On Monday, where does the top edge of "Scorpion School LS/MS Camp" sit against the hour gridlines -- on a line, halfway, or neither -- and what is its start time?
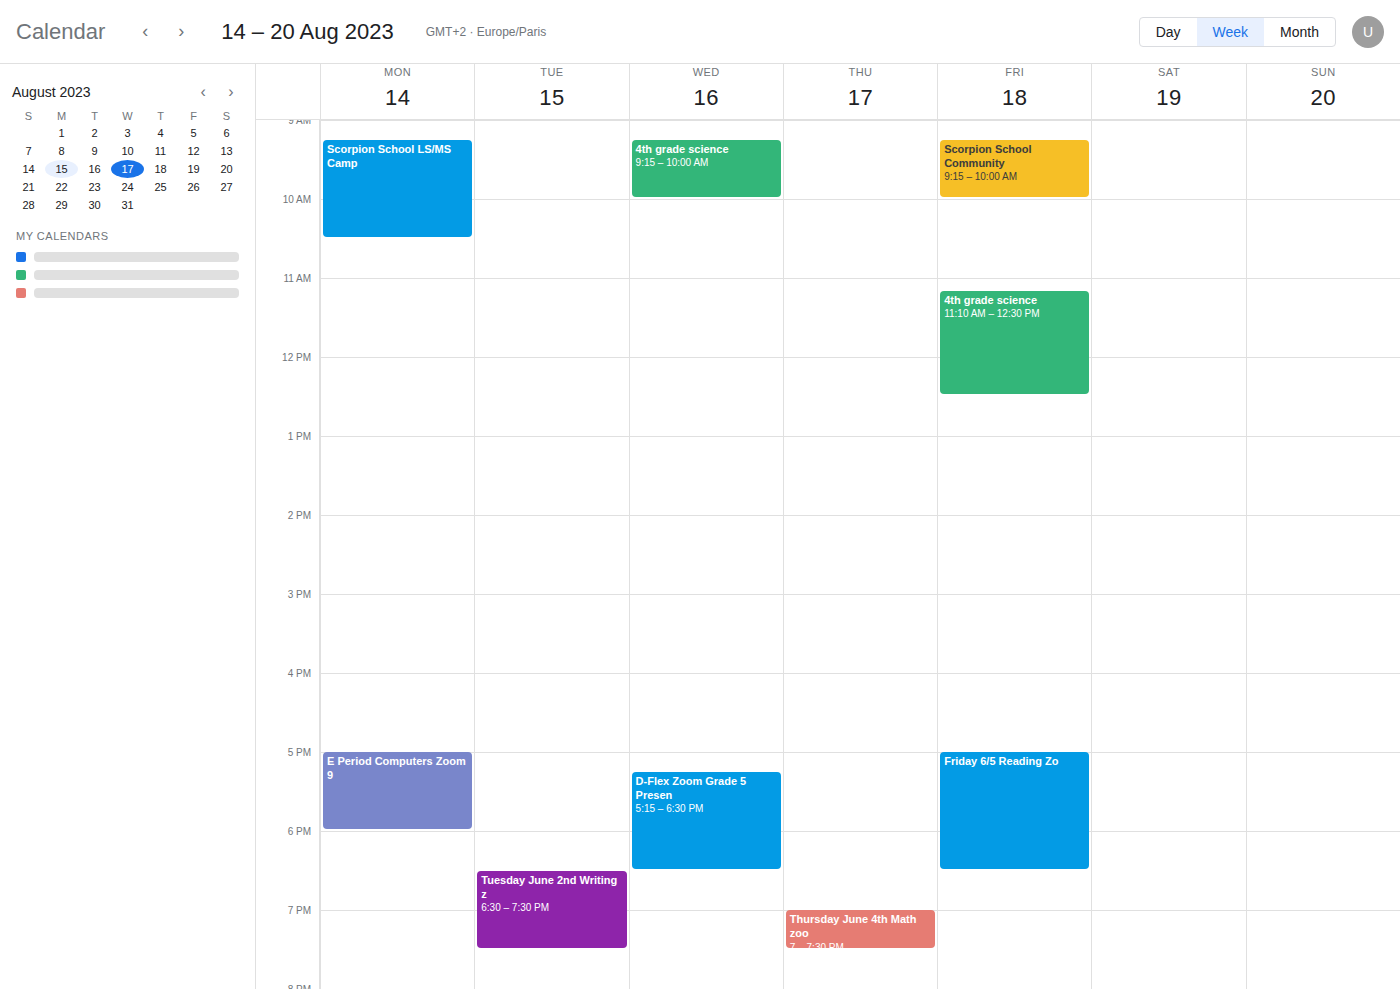
9:15 AM -- neither: a quarter of the way from the 9 AM line to the 10 AM line.